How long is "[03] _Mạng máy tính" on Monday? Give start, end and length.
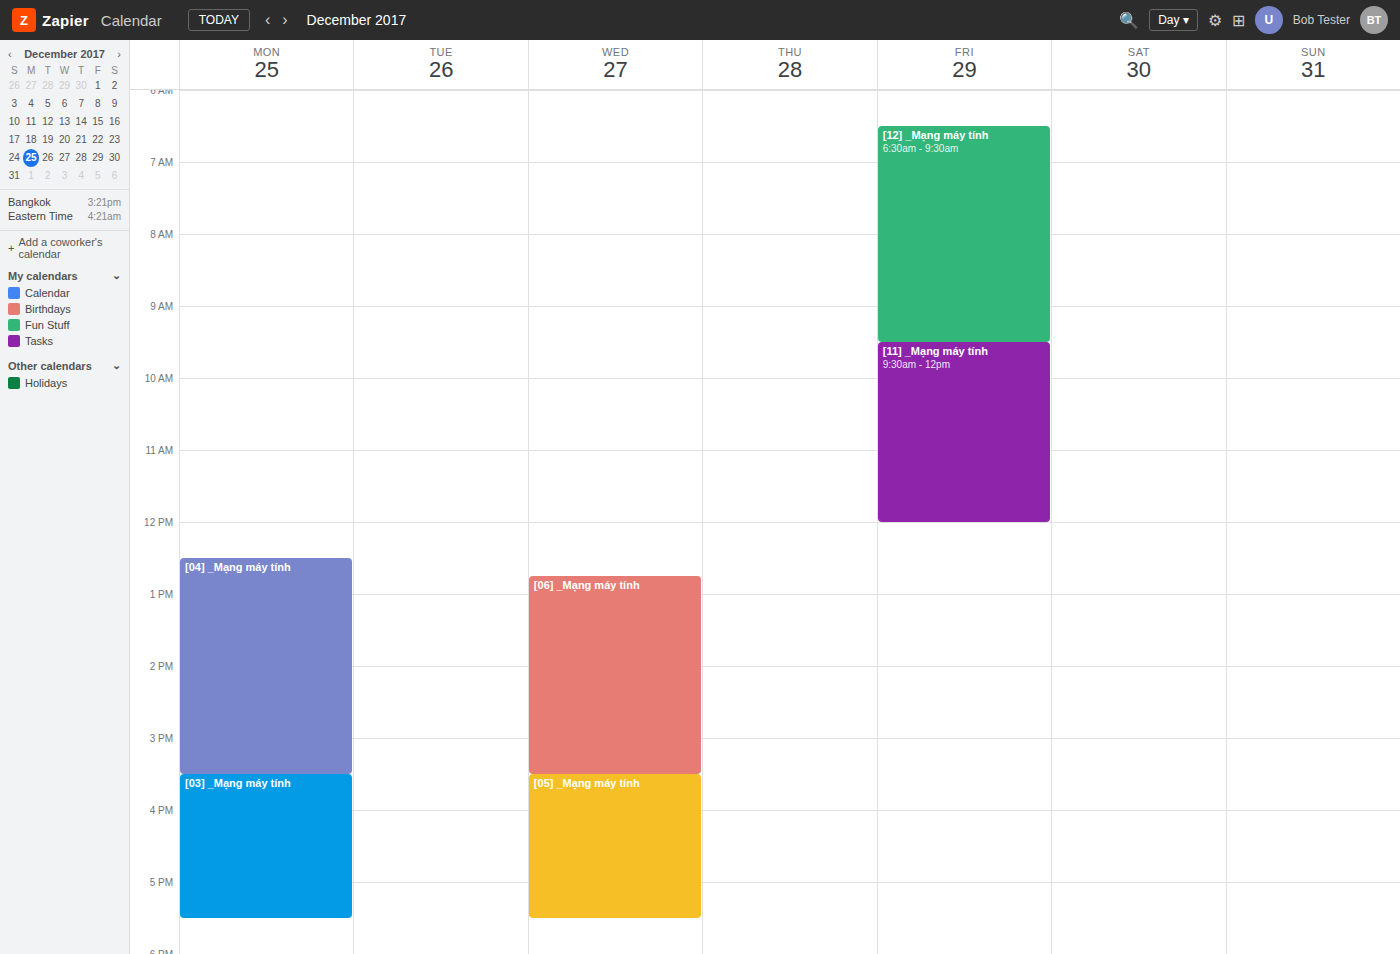
3:30 PM to 5:30 PM, 2 hours